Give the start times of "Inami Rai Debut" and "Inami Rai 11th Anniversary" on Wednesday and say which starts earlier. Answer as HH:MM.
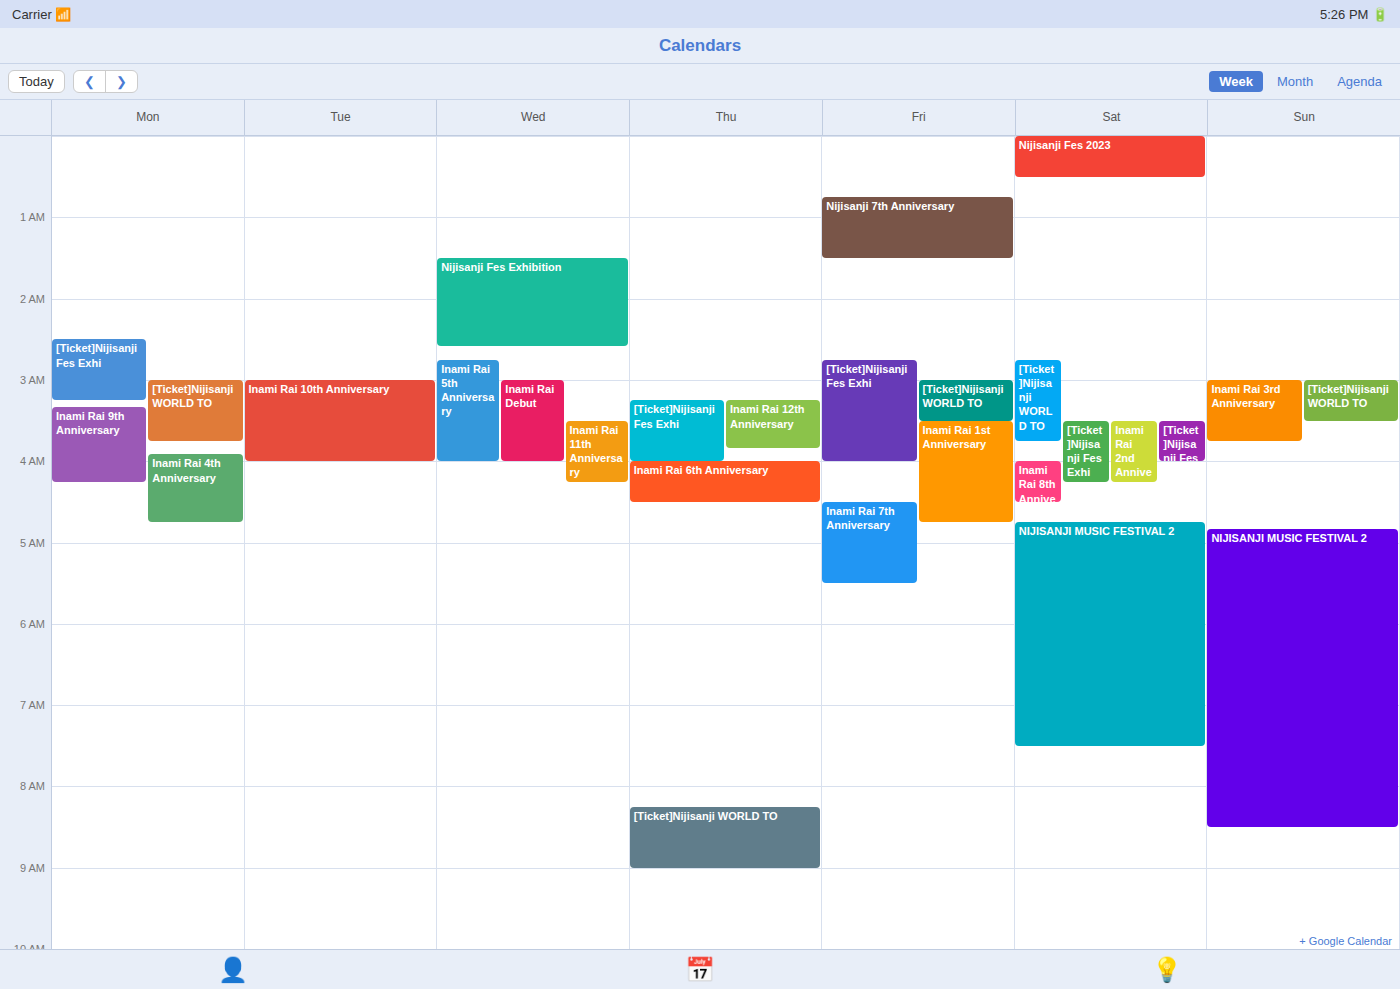
"Inami Rai Debut" 03:00; "Inami Rai 11th Anniversary" 03:30.